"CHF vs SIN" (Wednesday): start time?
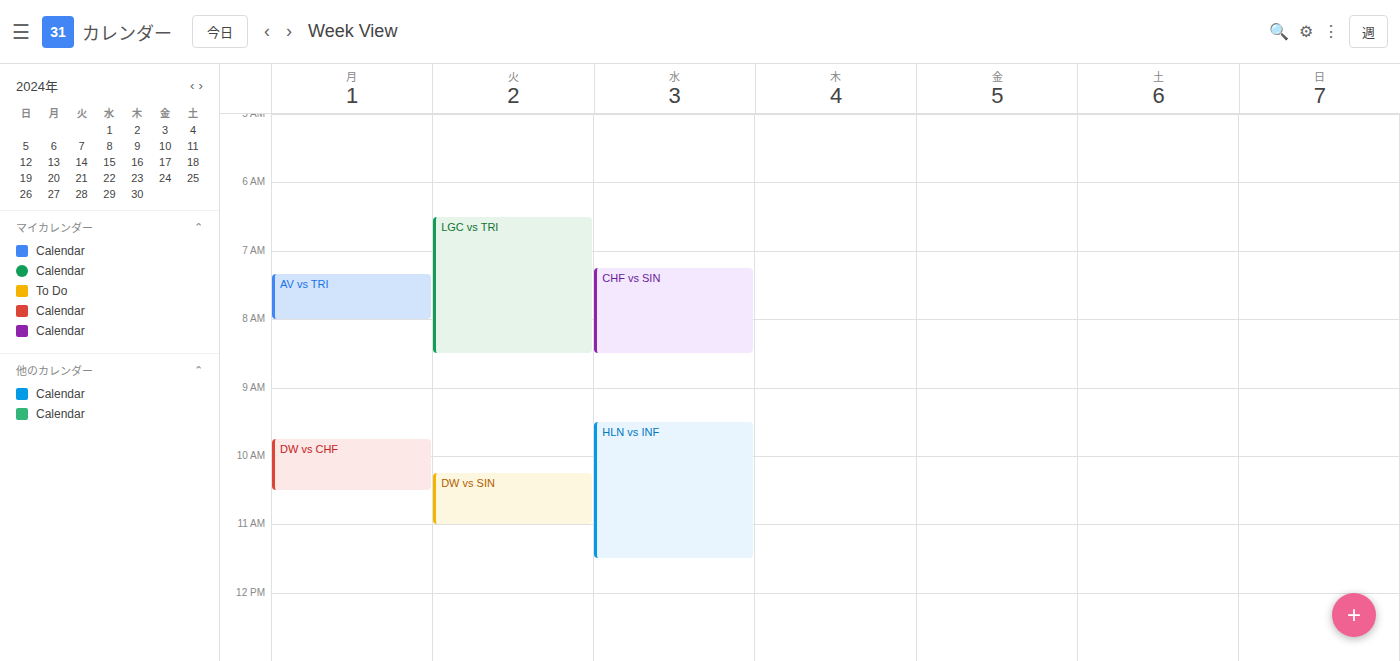
7:15 AM